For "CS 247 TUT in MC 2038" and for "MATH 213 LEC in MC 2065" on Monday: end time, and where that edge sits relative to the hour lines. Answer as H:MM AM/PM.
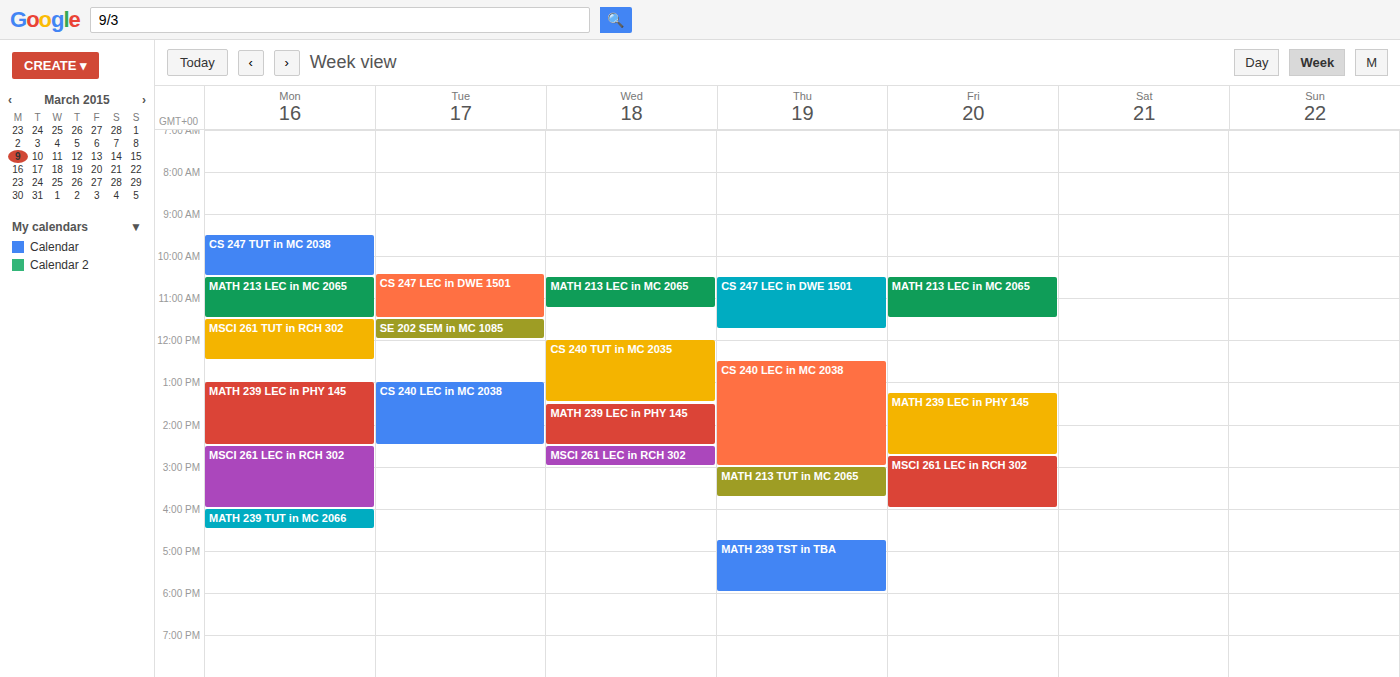
"CS 247 TUT in MC 2038": 10:30 AM, halfway between the 10 AM and 11 AM lines. "MATH 213 LEC in MC 2065": 11:30 AM, halfway between the 11 AM and 12 PM lines.